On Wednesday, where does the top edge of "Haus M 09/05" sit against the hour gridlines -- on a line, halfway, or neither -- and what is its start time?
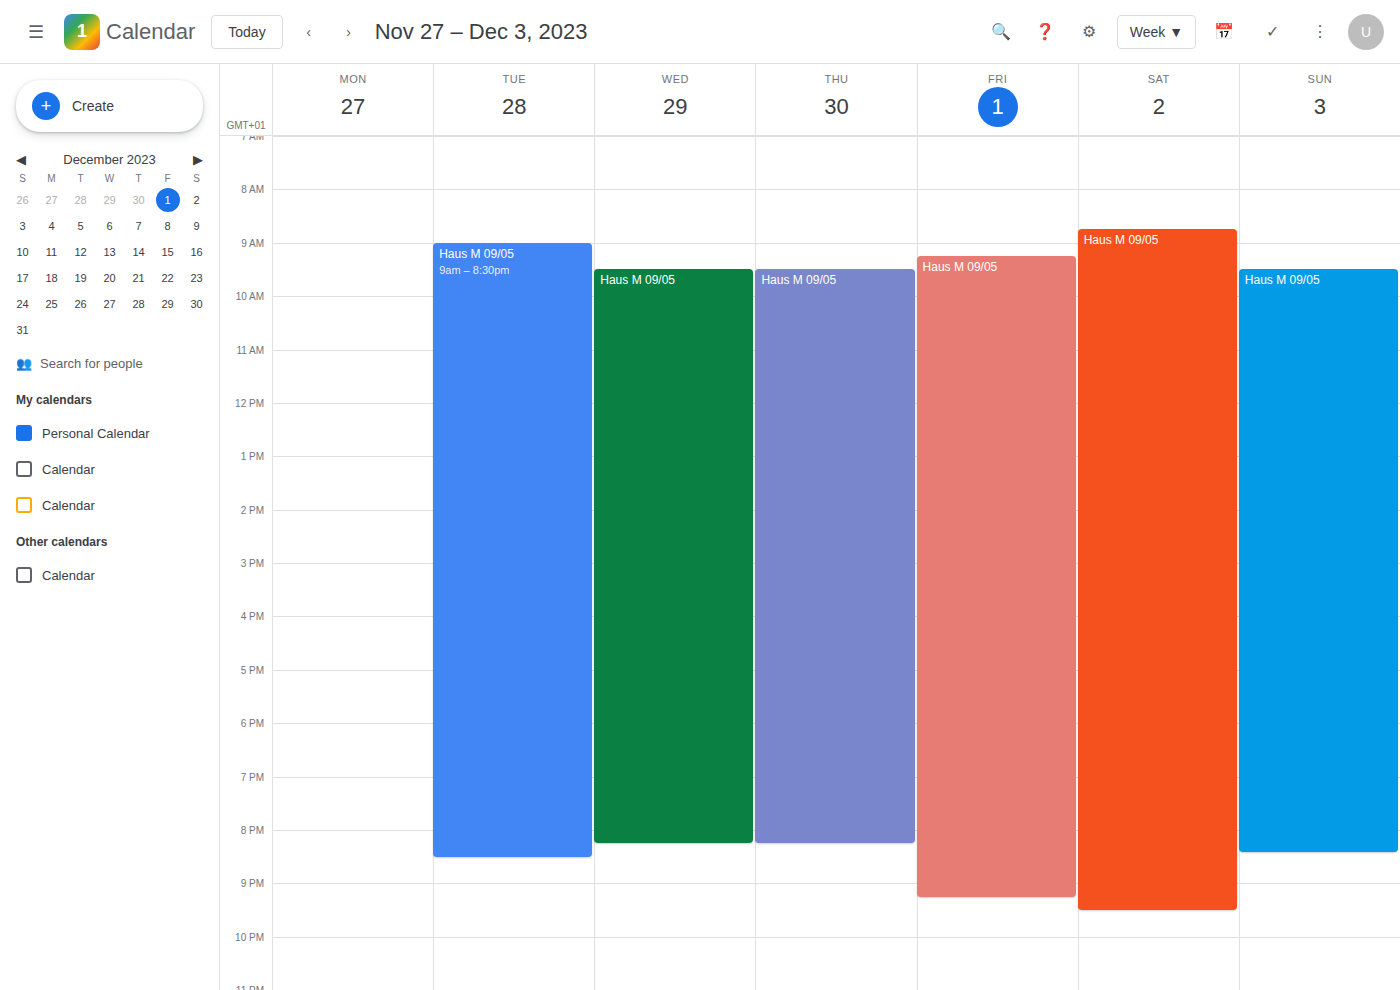
9:30 AM -- halfway between the 9 AM and 10 AM lines.